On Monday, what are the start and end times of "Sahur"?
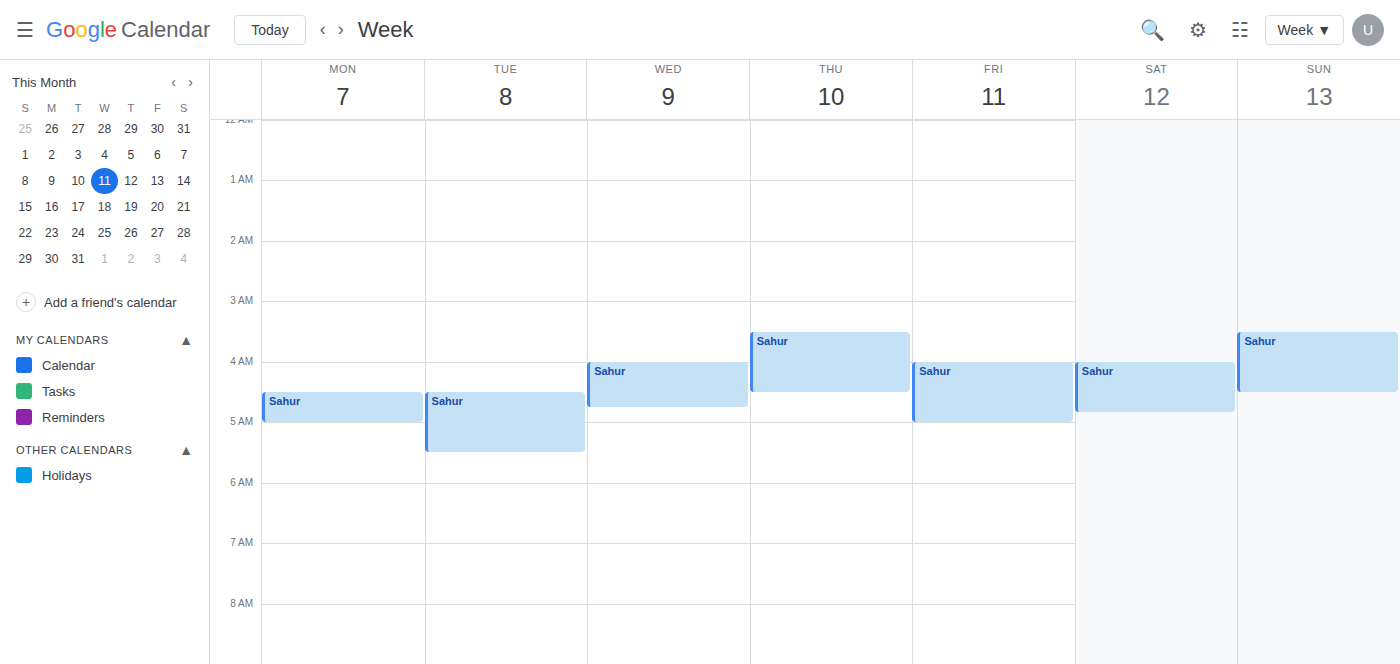
4:30 AM to 5:00 AM